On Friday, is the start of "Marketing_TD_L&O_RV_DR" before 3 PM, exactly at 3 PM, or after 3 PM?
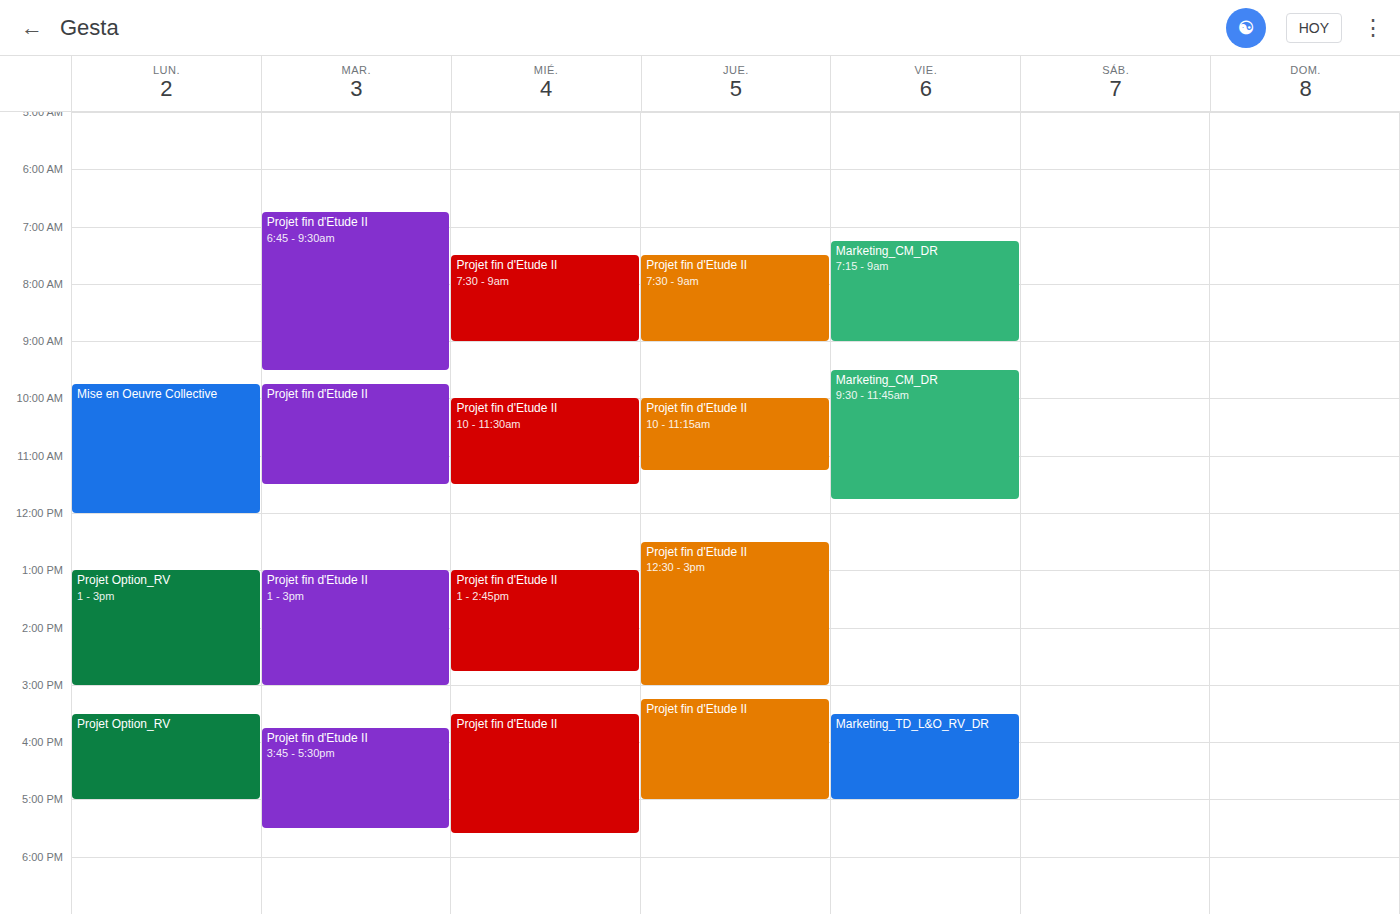
3:30 PM -- after 3 PM, 30 minutes below the 3 PM line.